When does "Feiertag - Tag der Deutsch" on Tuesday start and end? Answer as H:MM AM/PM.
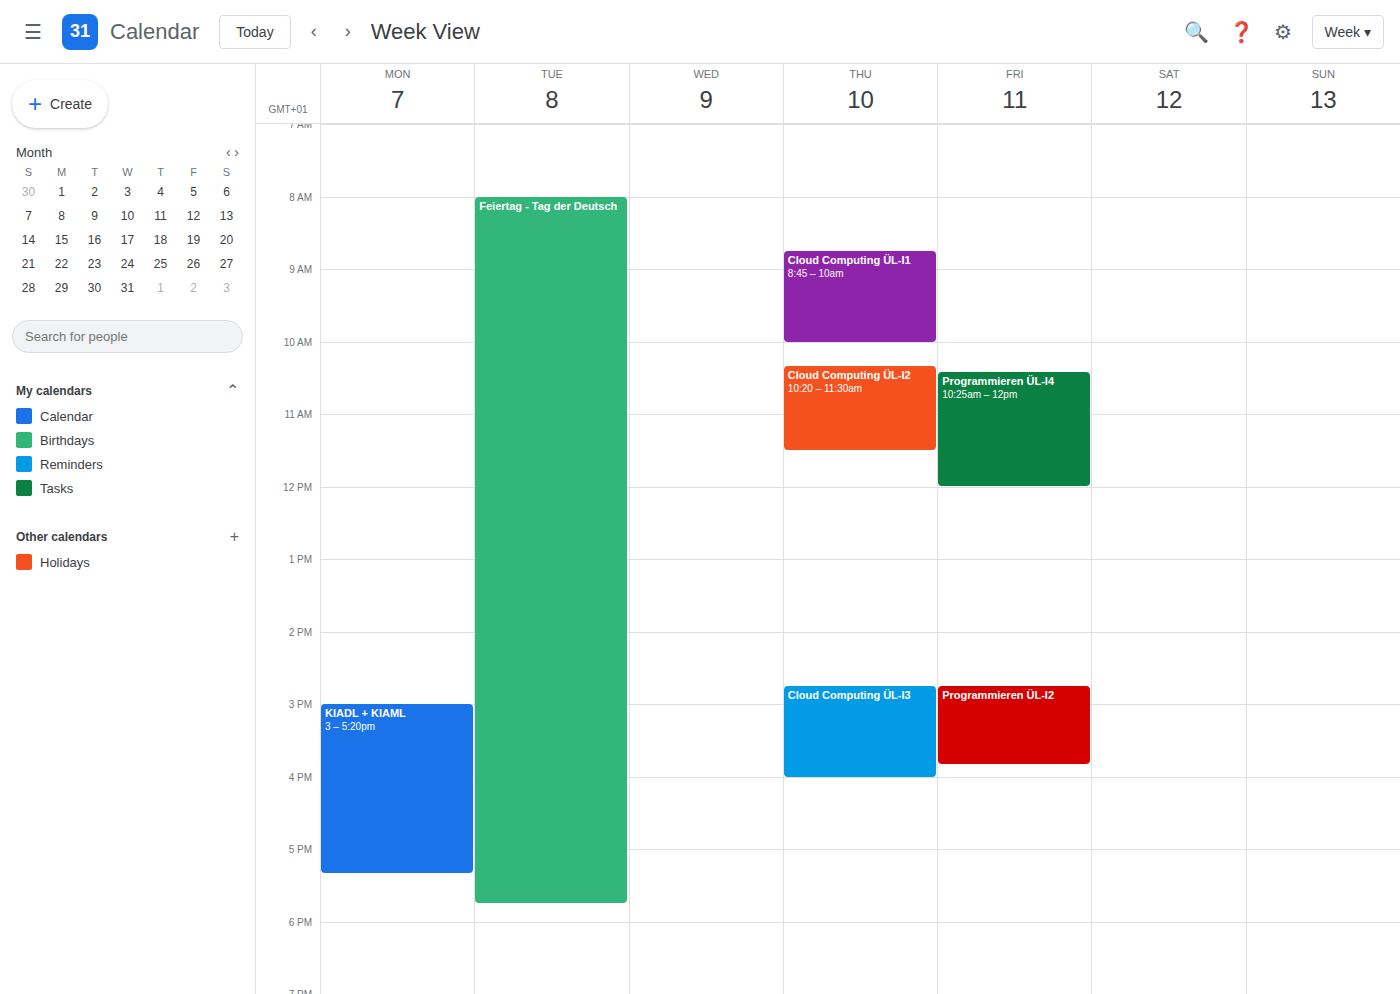
8:00 AM to 5:45 PM